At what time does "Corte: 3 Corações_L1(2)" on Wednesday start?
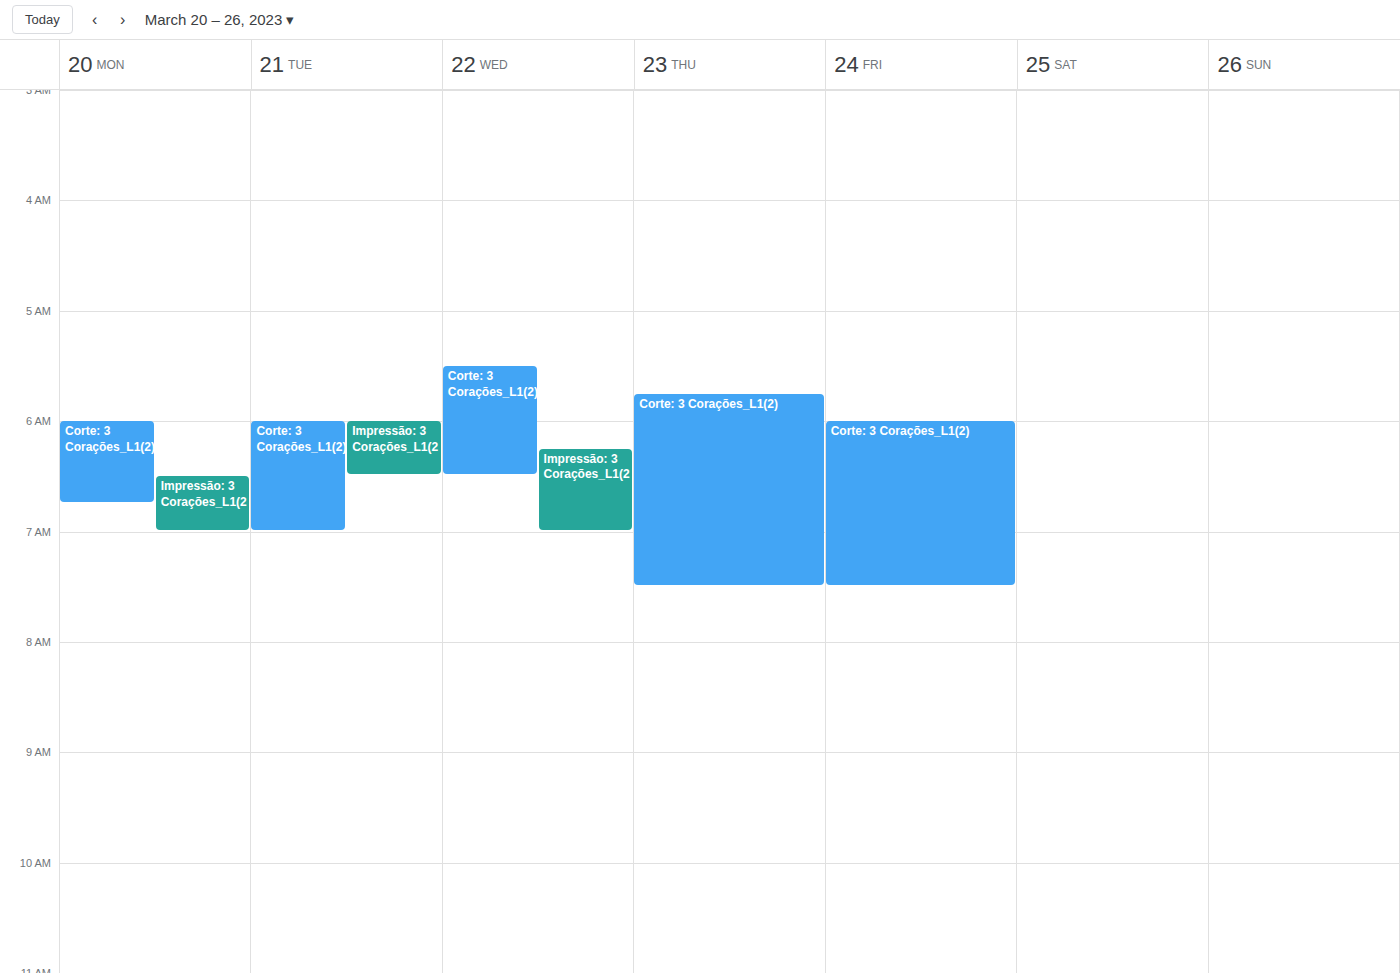
5:30 AM